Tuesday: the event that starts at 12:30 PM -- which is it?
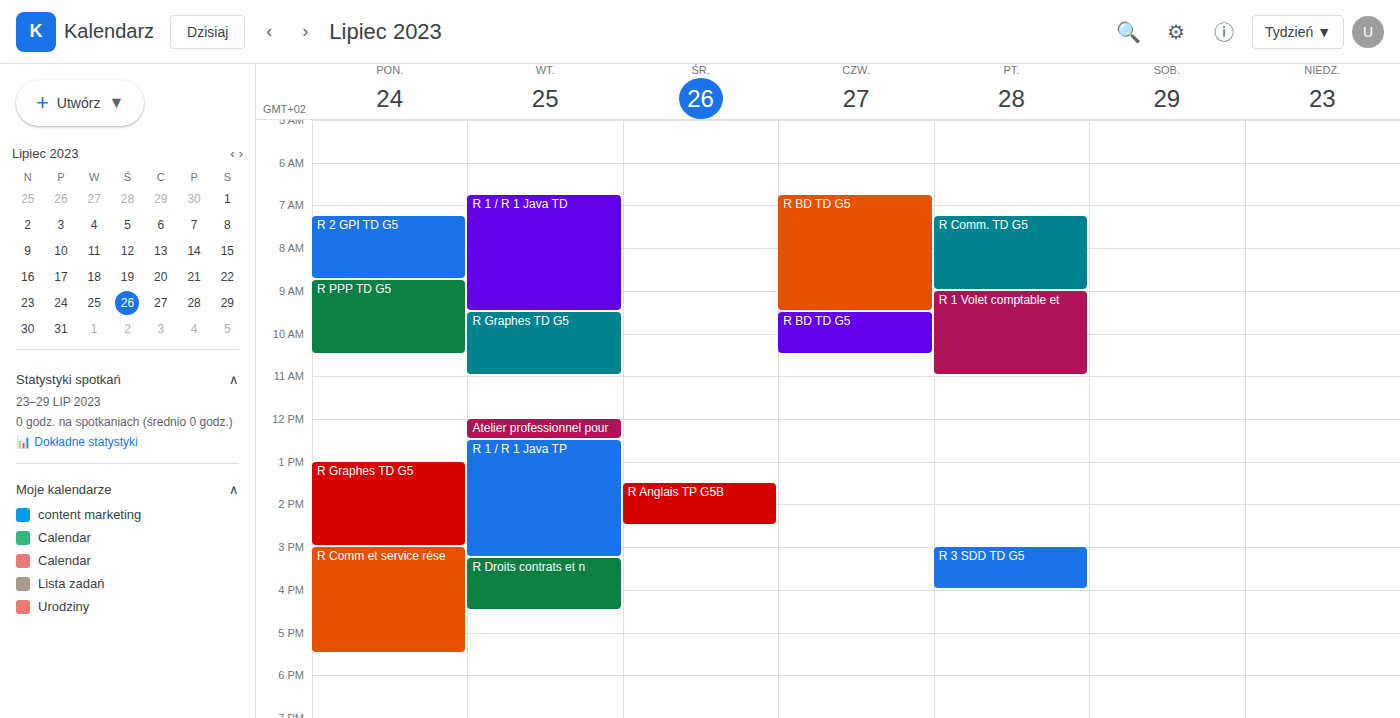
"R 1 / R 1 Java TP"